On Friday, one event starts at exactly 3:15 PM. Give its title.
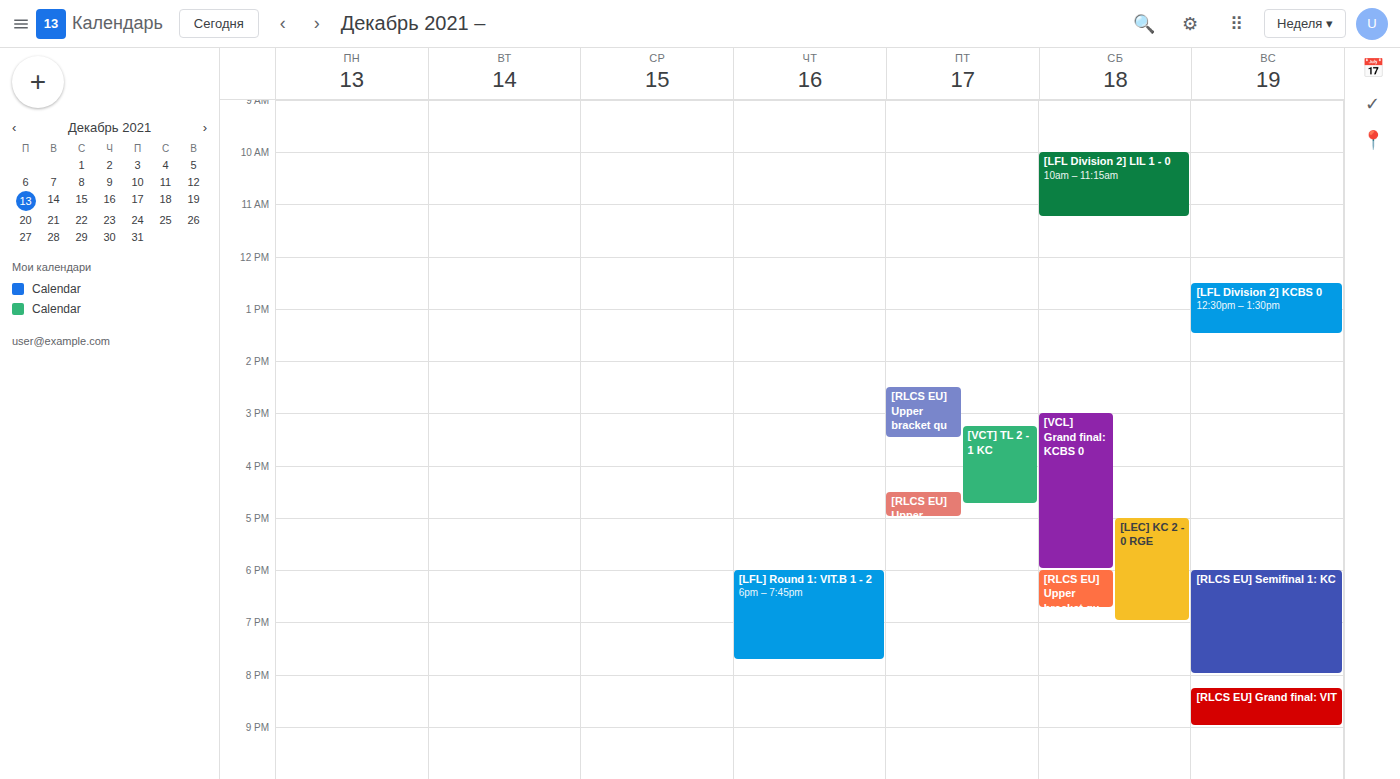
"[VCT] TL 2 - 1 KC"